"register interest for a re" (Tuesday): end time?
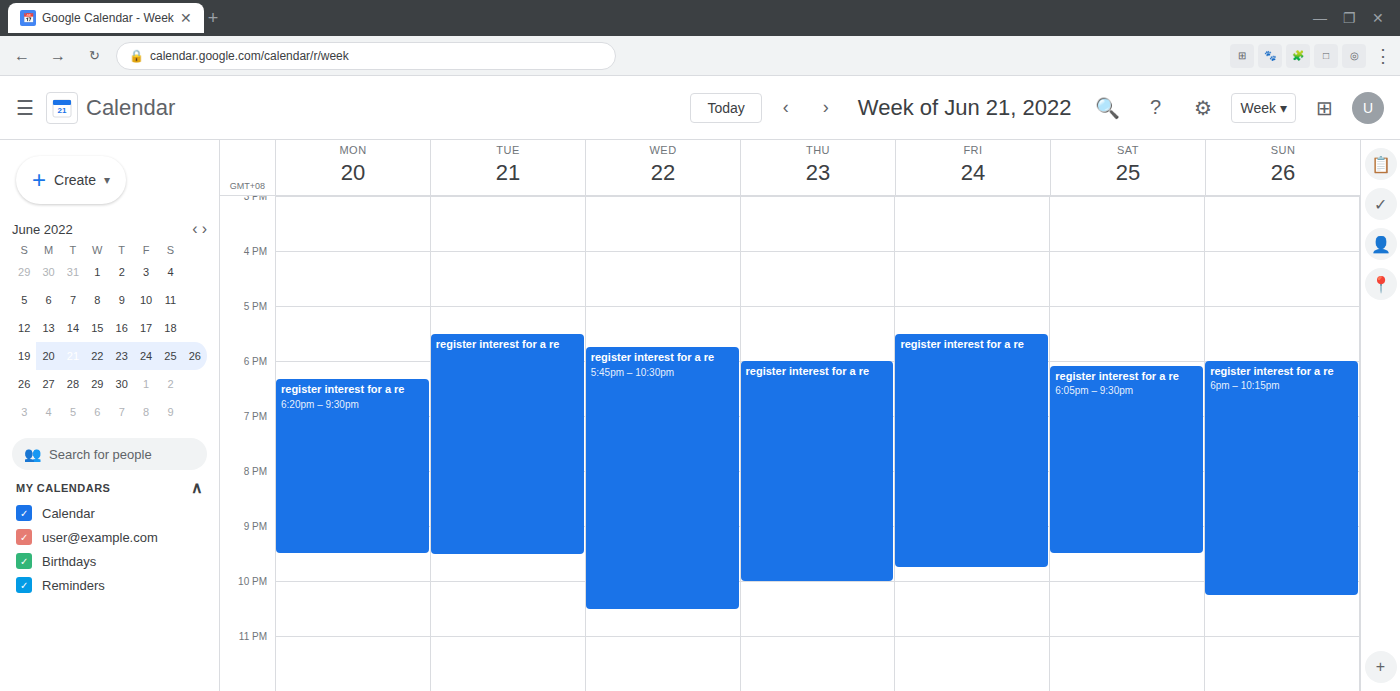
9:30 PM